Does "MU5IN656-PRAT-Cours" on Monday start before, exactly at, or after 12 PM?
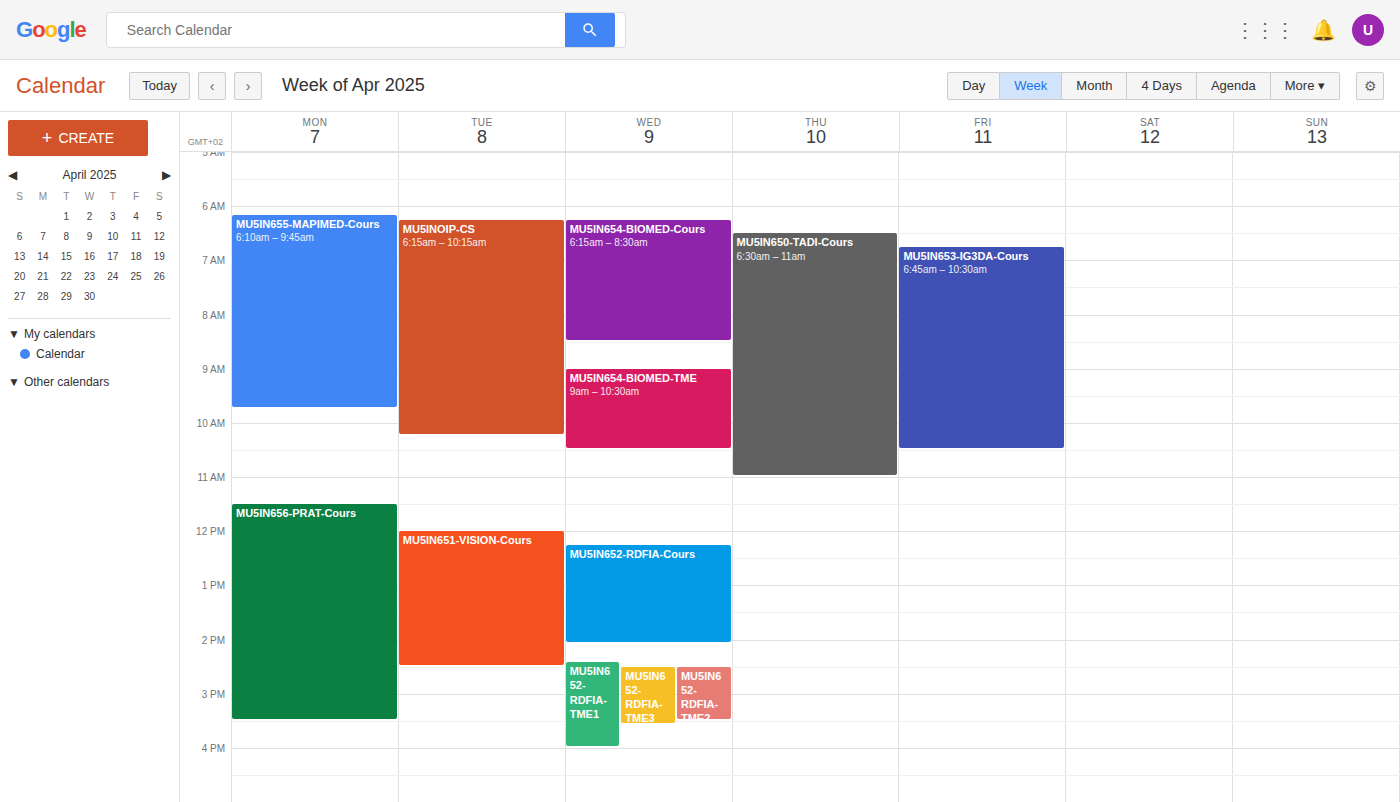
11:30 AM -- before 12 PM, 30 minutes above the 12 PM line.